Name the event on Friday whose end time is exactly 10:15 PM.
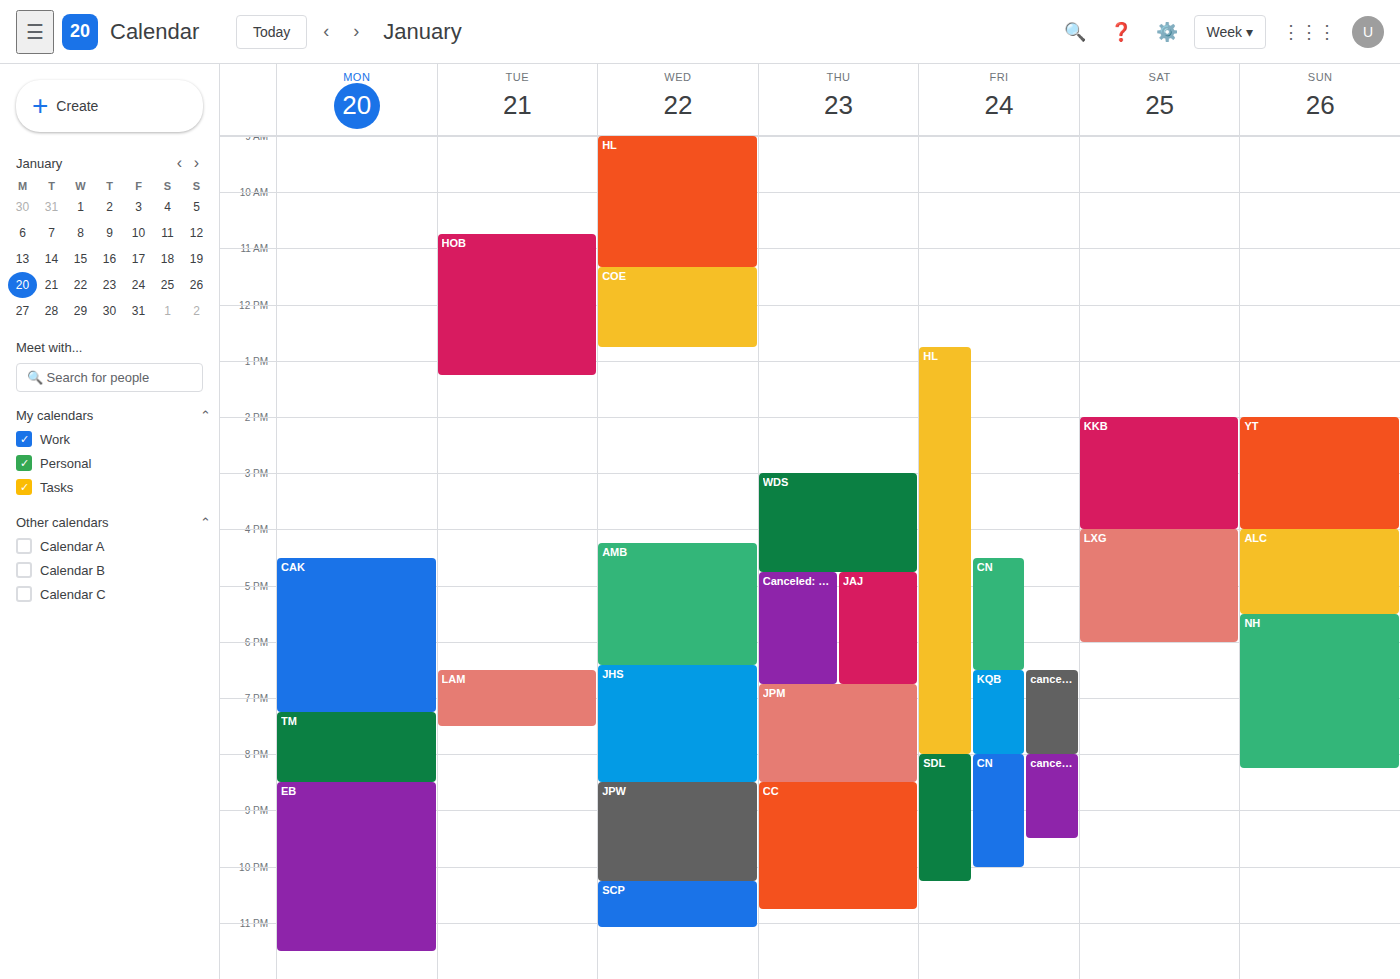
"SDL"